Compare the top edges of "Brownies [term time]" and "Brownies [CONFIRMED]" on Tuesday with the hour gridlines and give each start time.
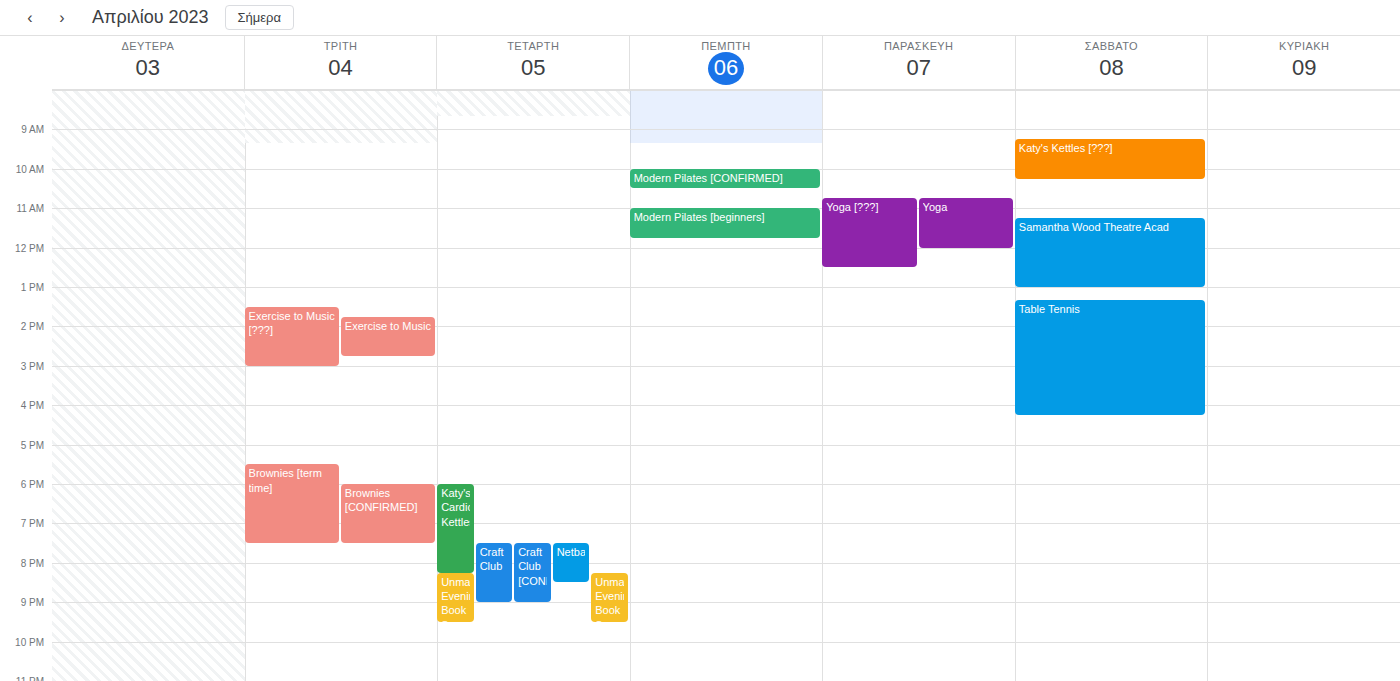
"Brownies [term time]": 5:30 PM, halfway between the 5 PM and 6 PM lines. "Brownies [CONFIRMED]": 6:00 PM, exactly on the 6 PM line.